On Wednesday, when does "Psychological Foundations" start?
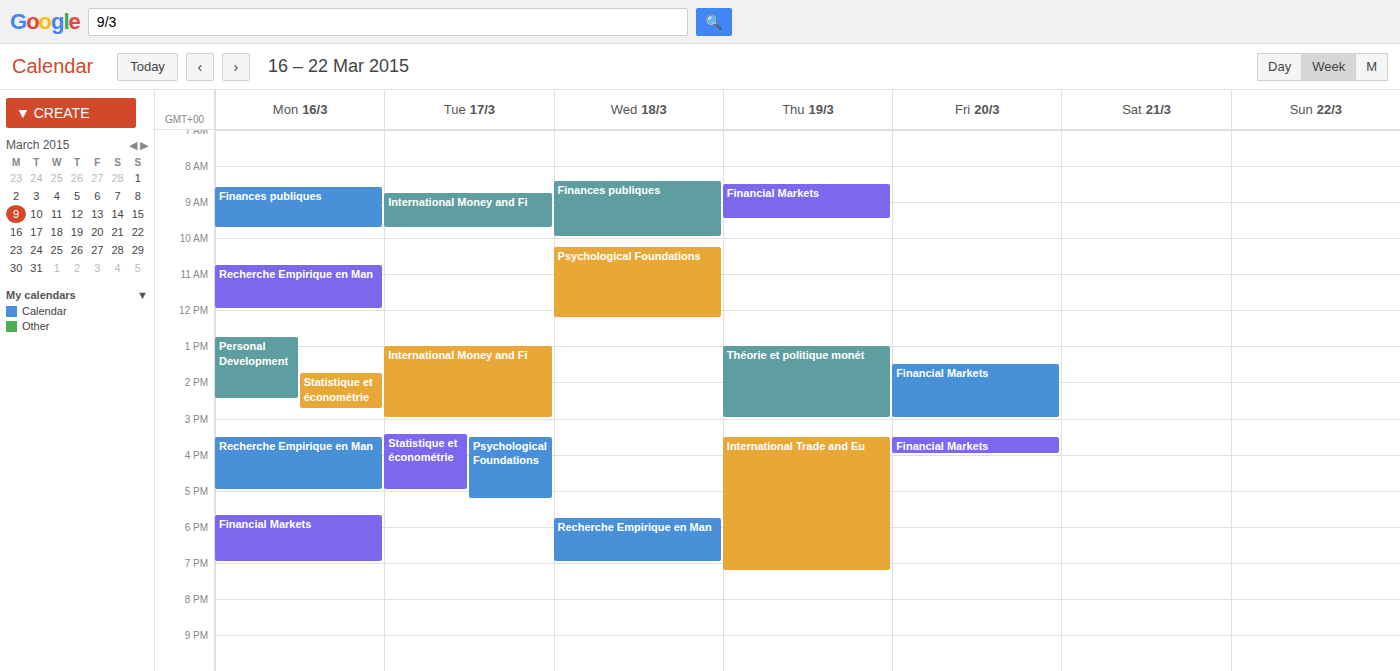
10:15 AM